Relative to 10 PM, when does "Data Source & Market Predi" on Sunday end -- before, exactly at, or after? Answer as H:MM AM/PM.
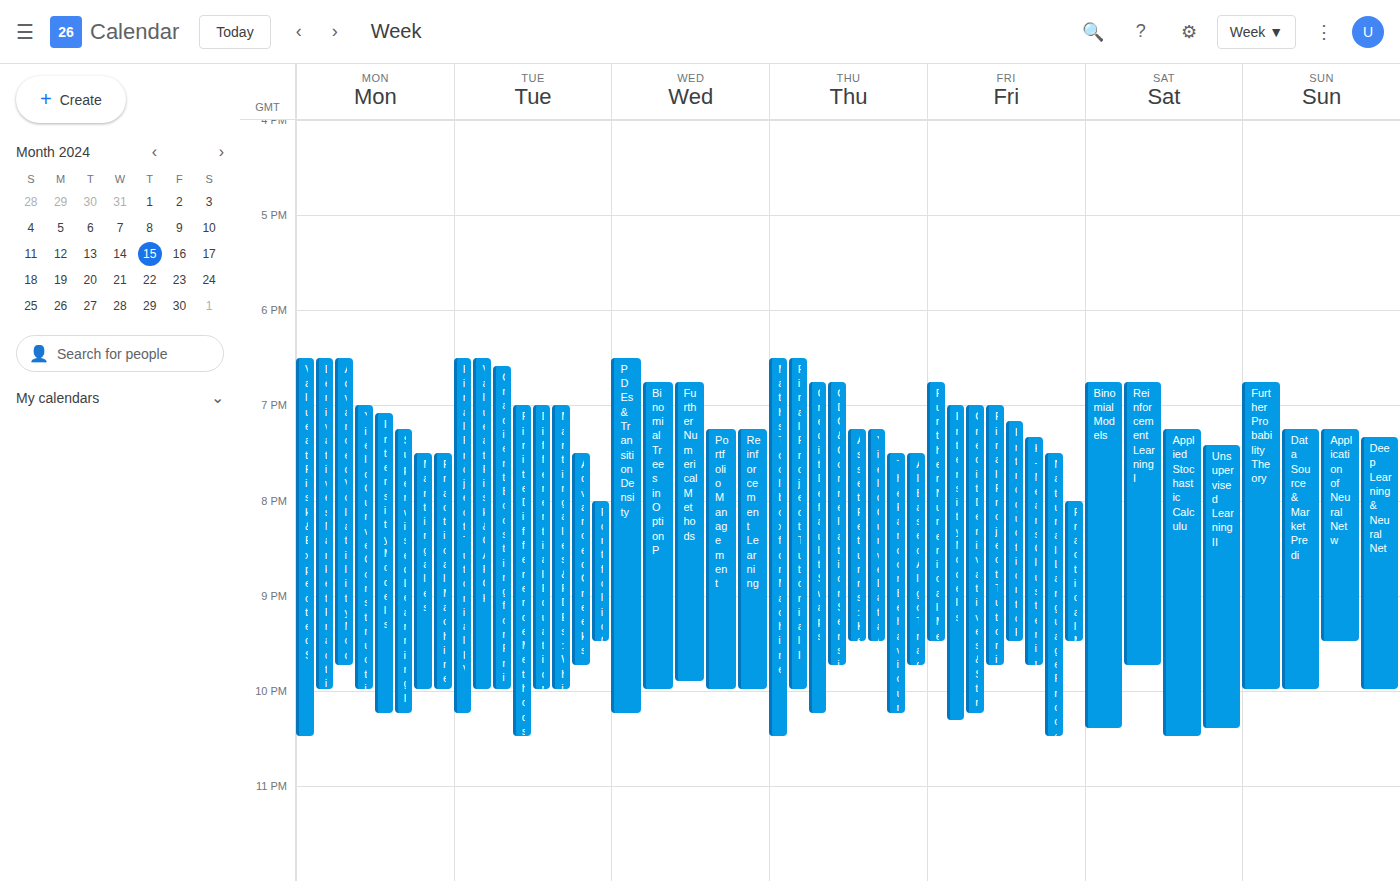
10:00 PM -- exactly at 10 PM, on the 10 PM line.